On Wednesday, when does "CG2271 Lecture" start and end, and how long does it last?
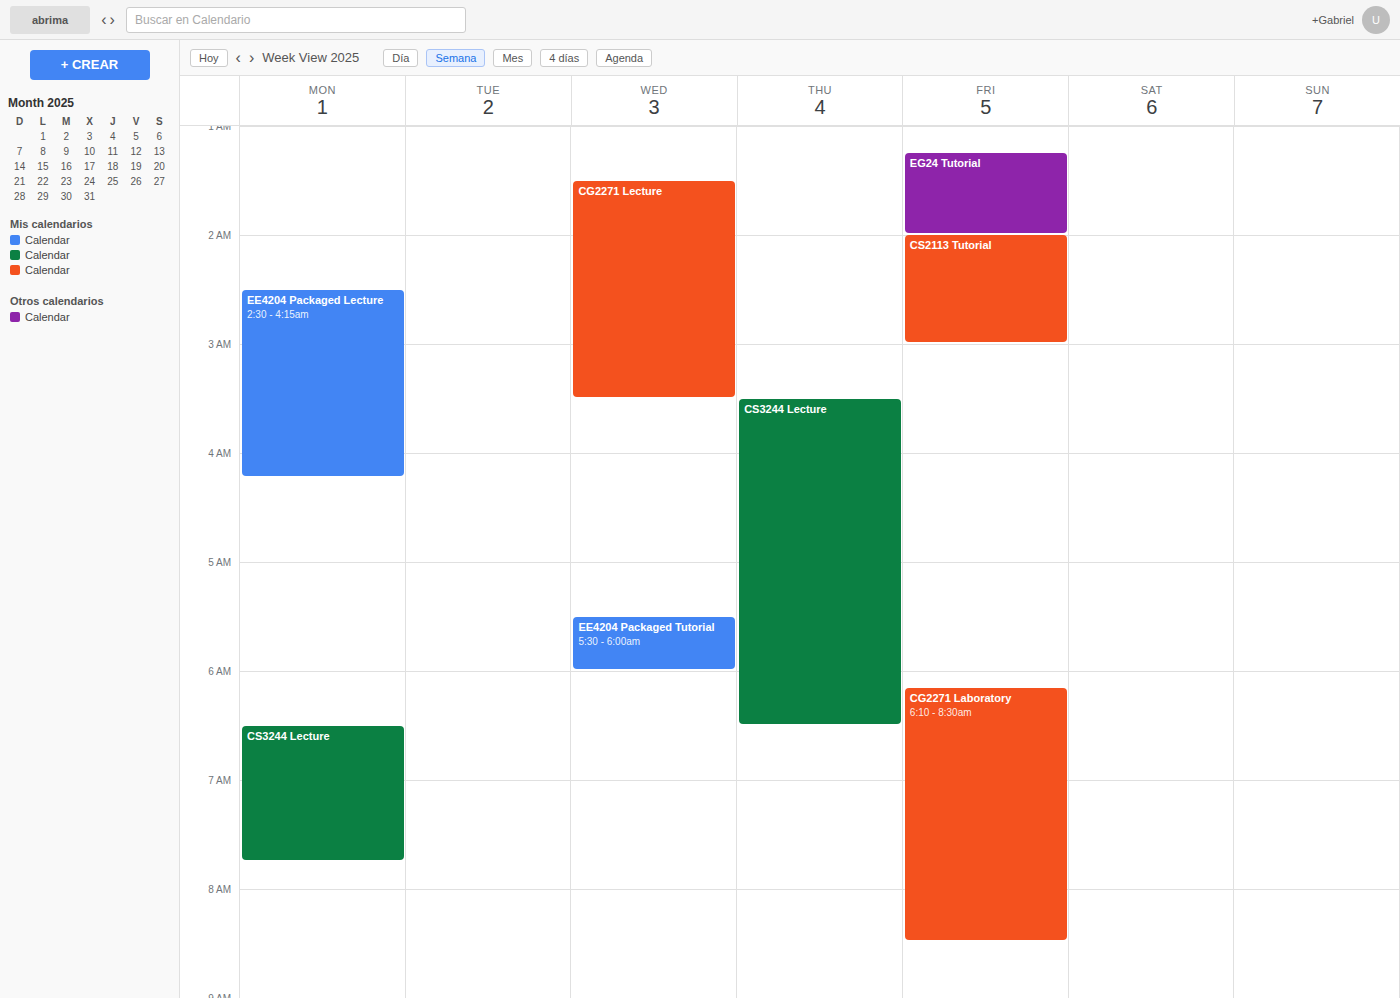
1:30 AM to 3:30 AM, 2 hours